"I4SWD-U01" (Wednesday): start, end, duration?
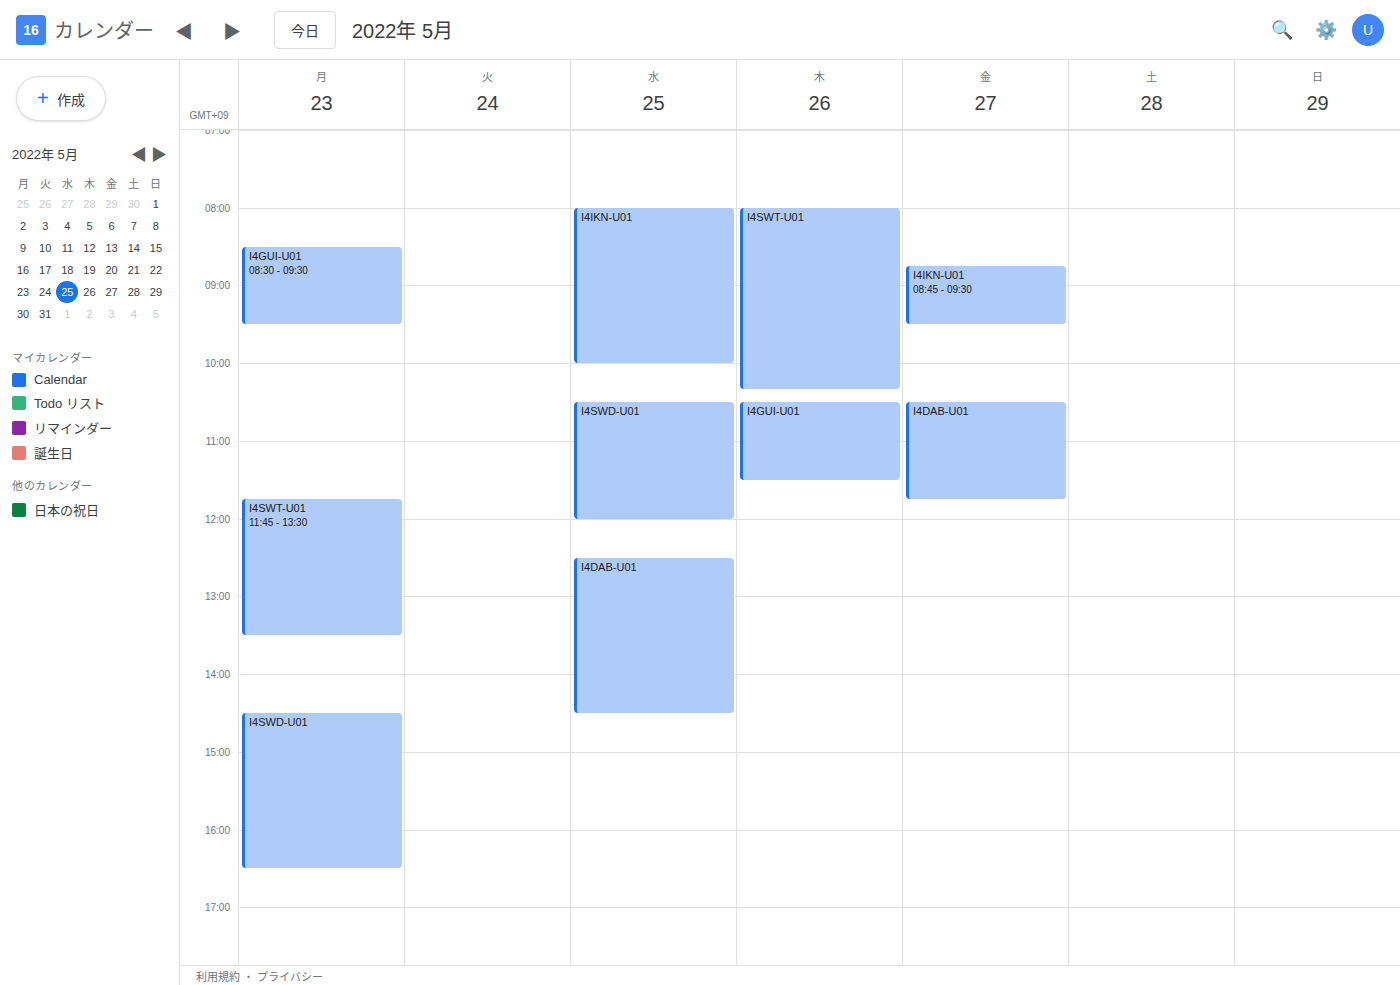
10:30 AM to 12:00 PM, 1 hour 30 minutes